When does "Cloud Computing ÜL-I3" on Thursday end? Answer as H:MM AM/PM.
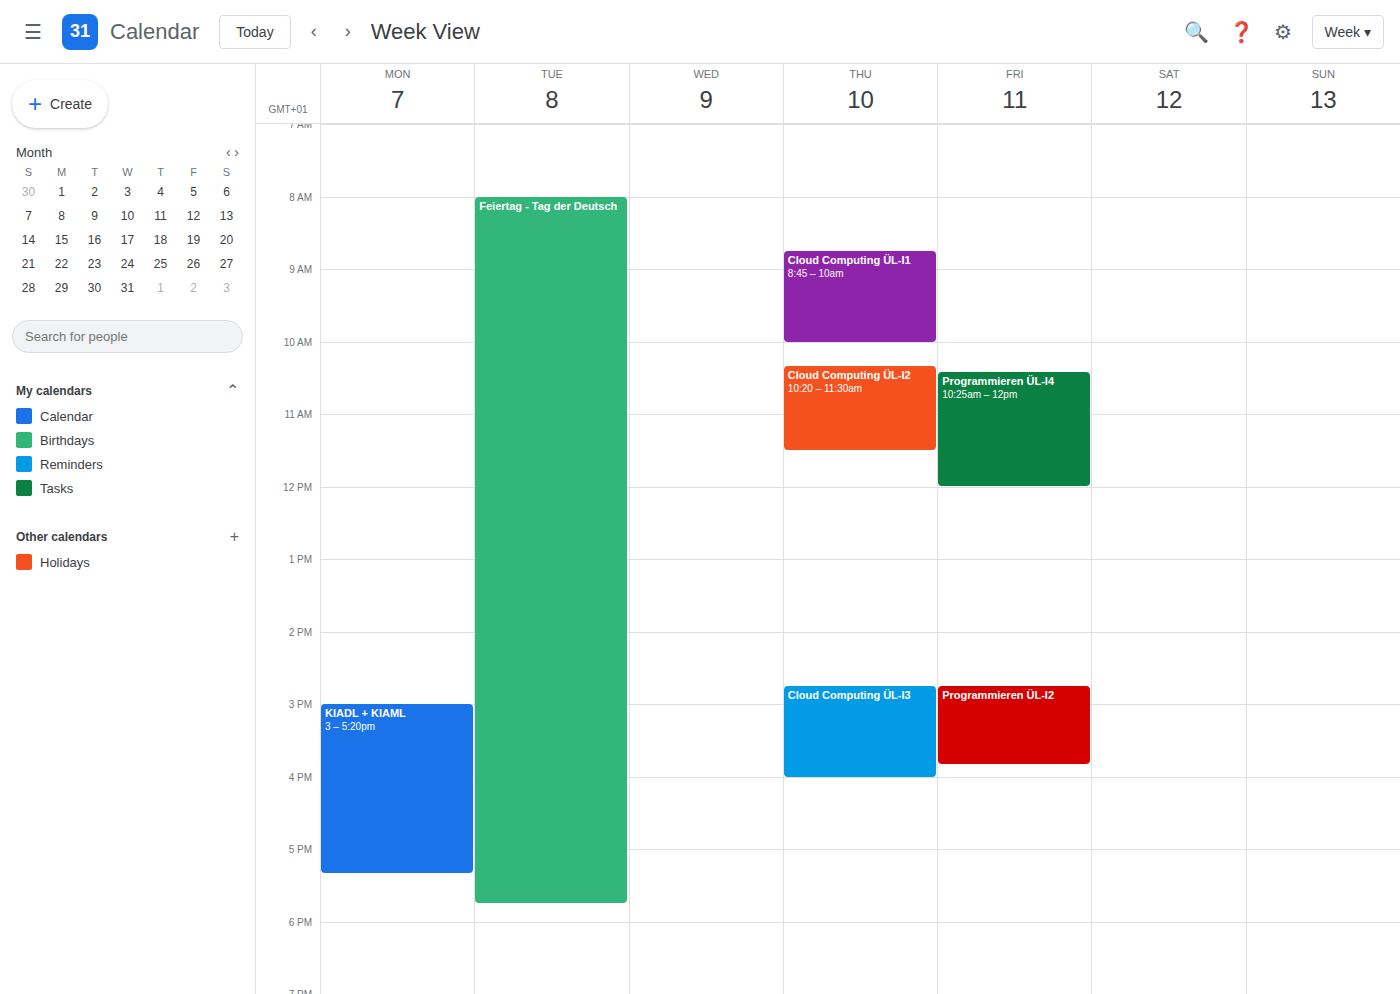
4:00 PM